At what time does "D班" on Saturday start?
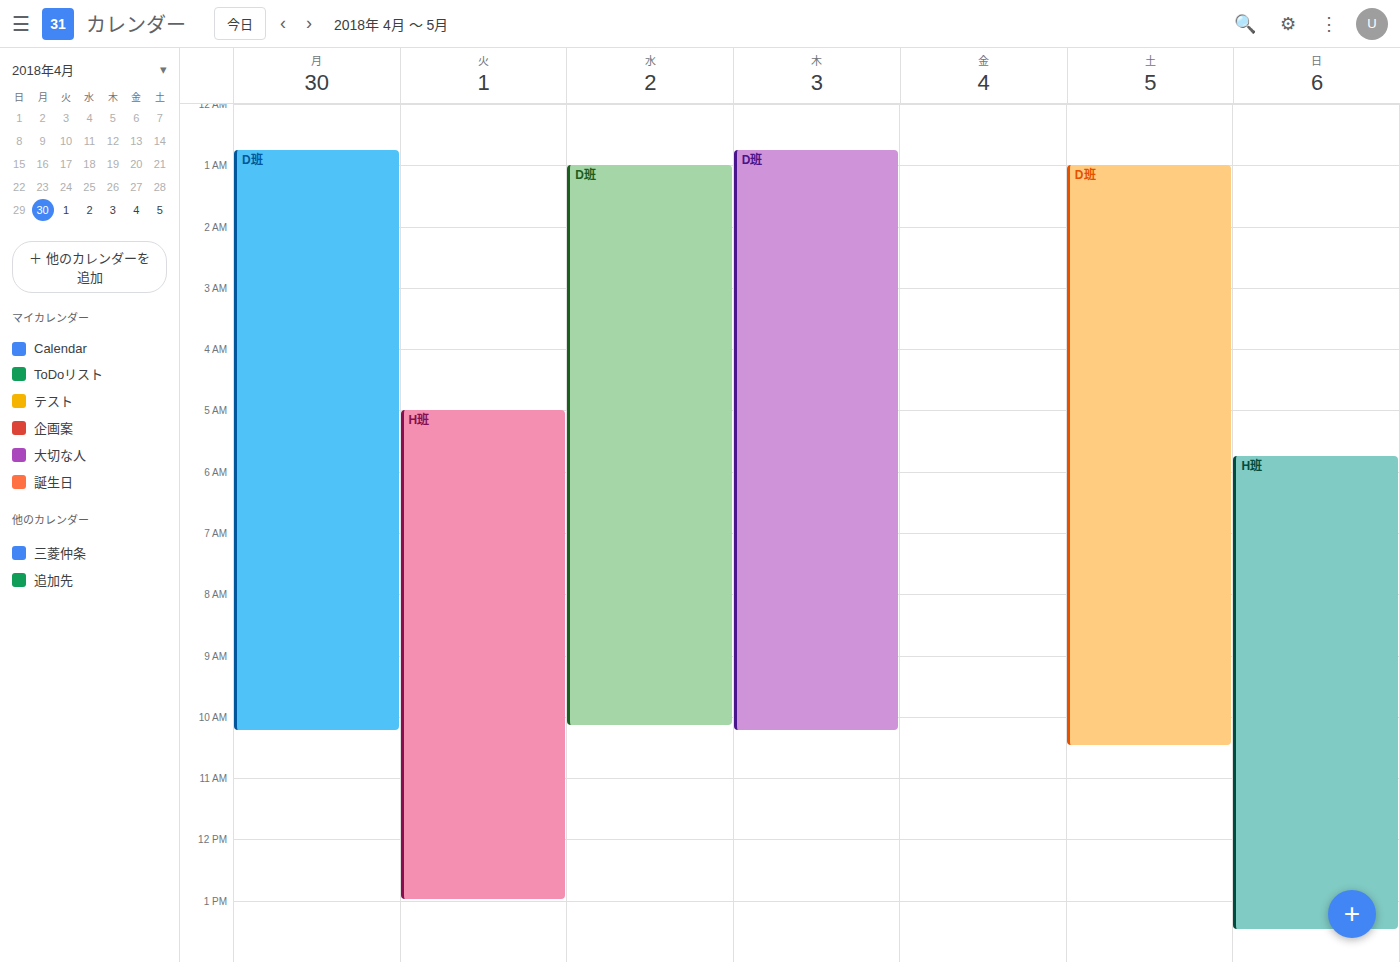
1:00 AM